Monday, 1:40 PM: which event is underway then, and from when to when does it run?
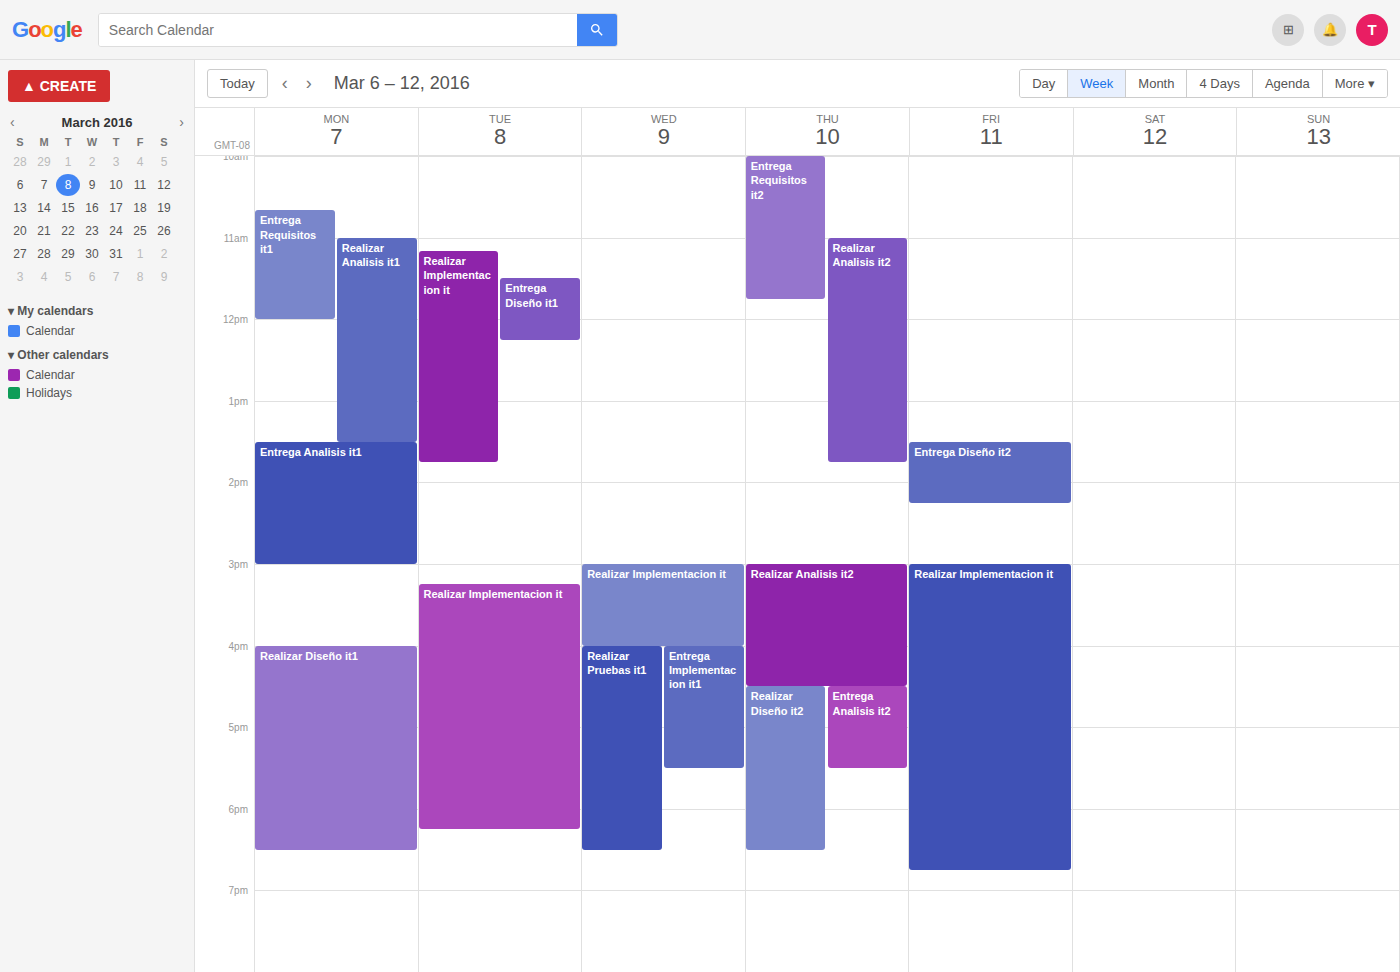
"Entrega Analisis it1", 1:30 PM to 3:00 PM